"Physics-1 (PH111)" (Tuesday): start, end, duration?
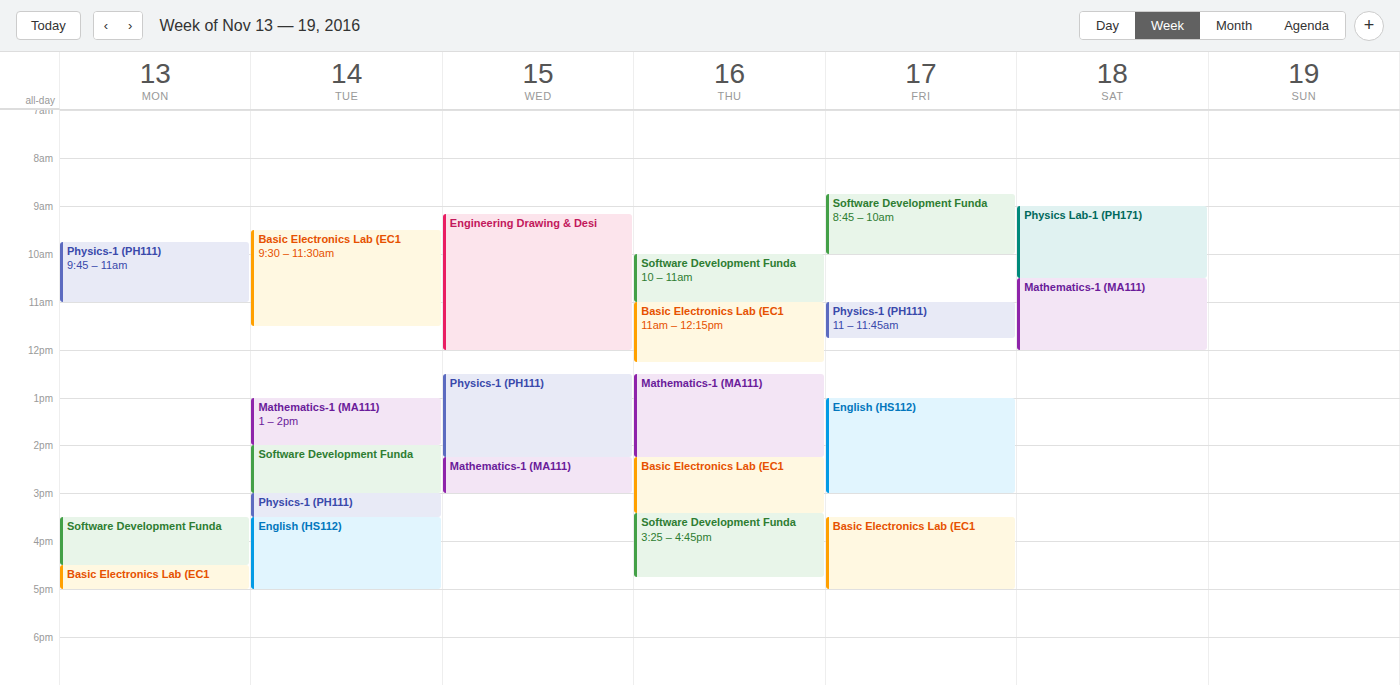
3:00 PM to 3:30 PM, 30 minutes